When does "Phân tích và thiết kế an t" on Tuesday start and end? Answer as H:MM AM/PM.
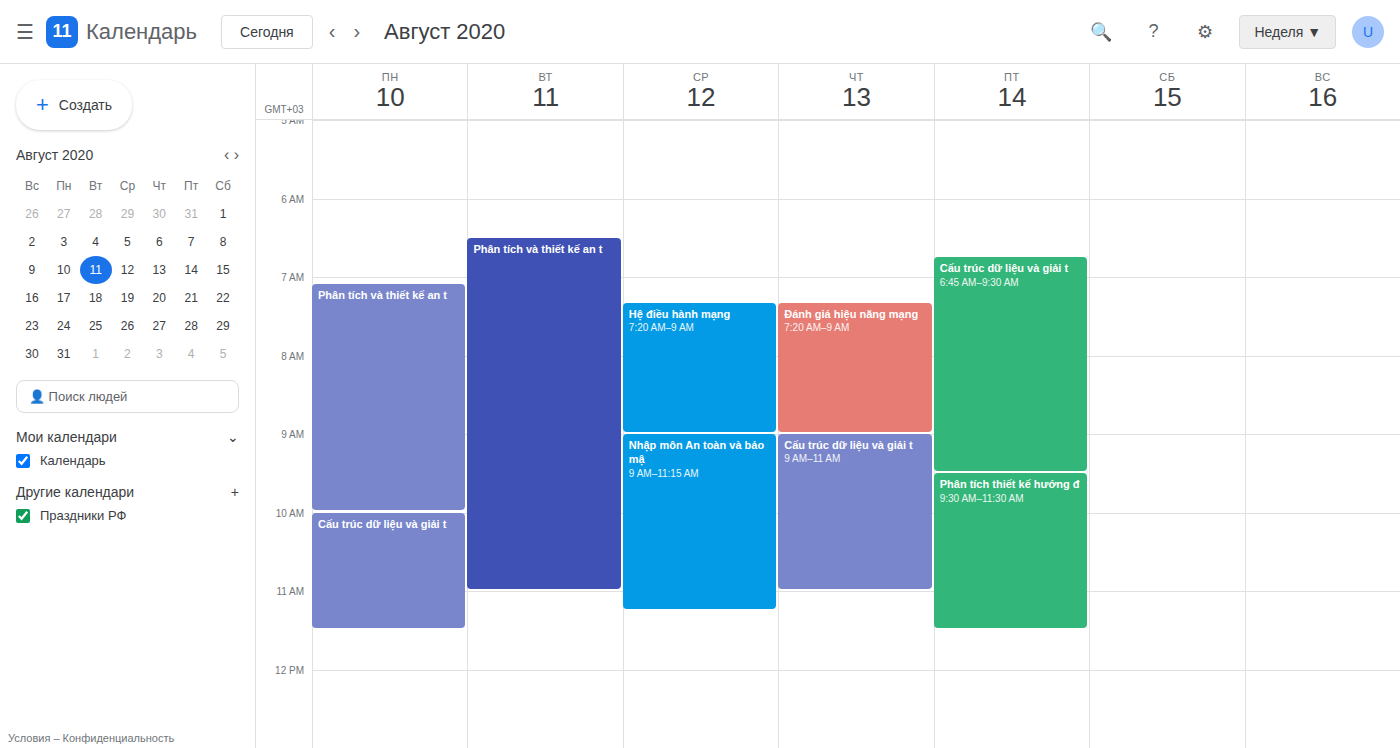
6:30 AM to 11:00 AM